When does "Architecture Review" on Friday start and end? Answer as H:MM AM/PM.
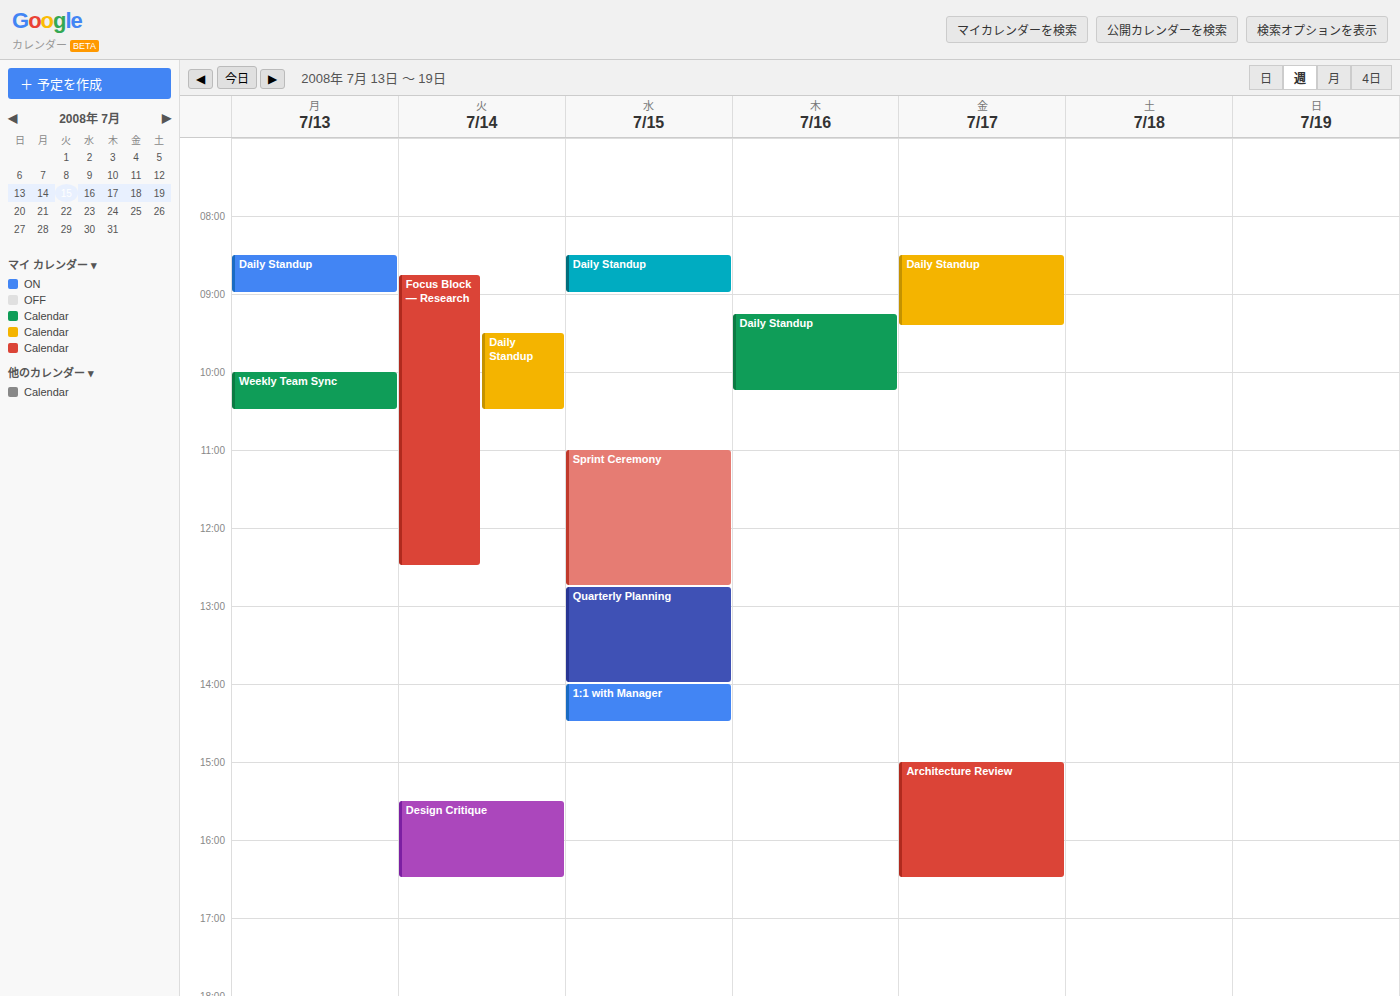
3:00 PM to 4:30 PM